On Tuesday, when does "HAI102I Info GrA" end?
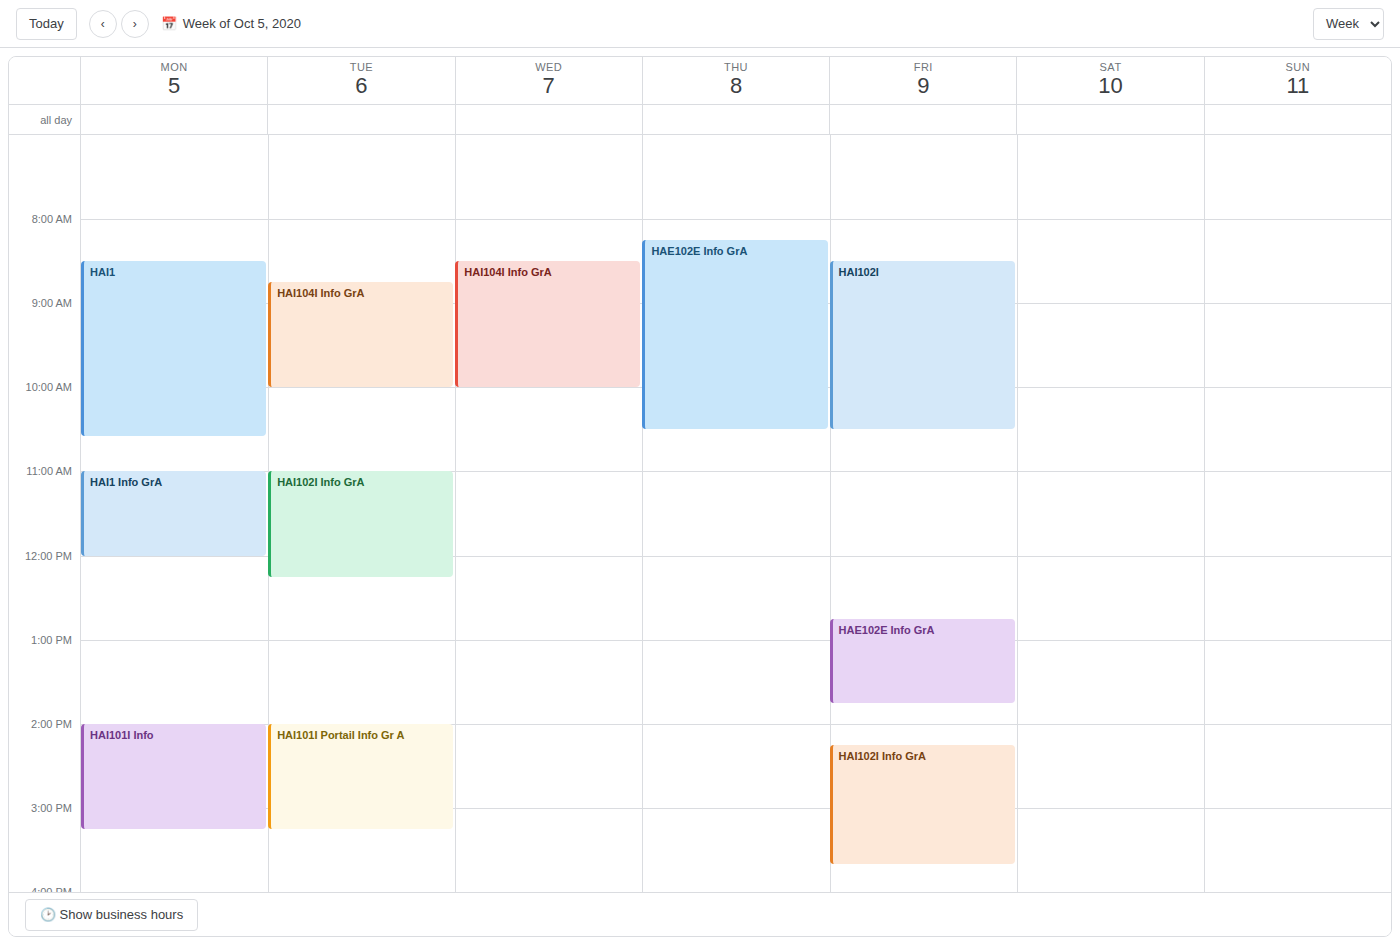
12:15 PM